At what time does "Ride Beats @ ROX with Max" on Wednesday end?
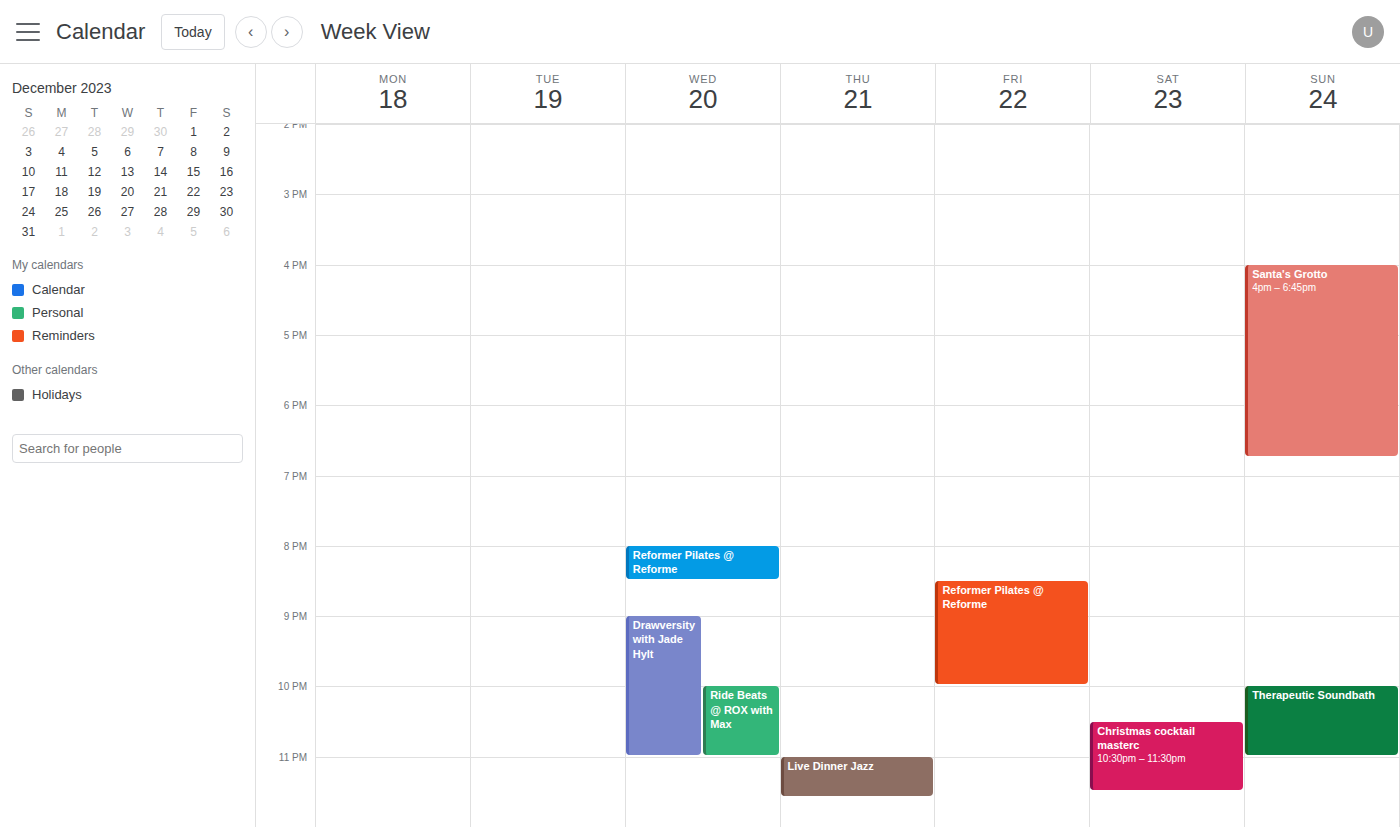
11:00 PM